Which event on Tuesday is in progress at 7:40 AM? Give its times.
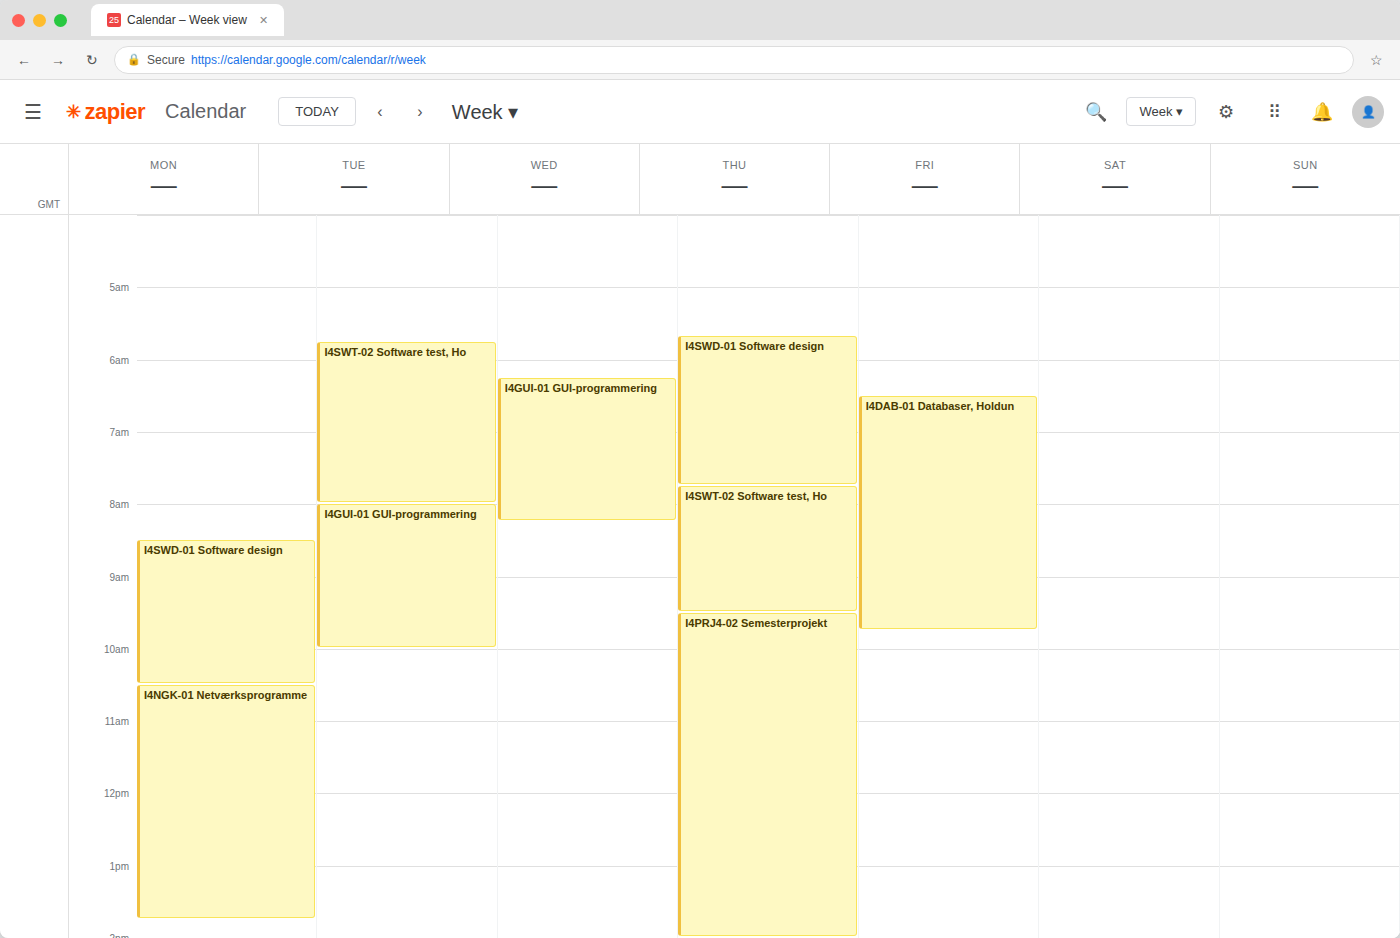
"I4SWT-02 Software test, Ho", 5:45 AM to 8:00 AM